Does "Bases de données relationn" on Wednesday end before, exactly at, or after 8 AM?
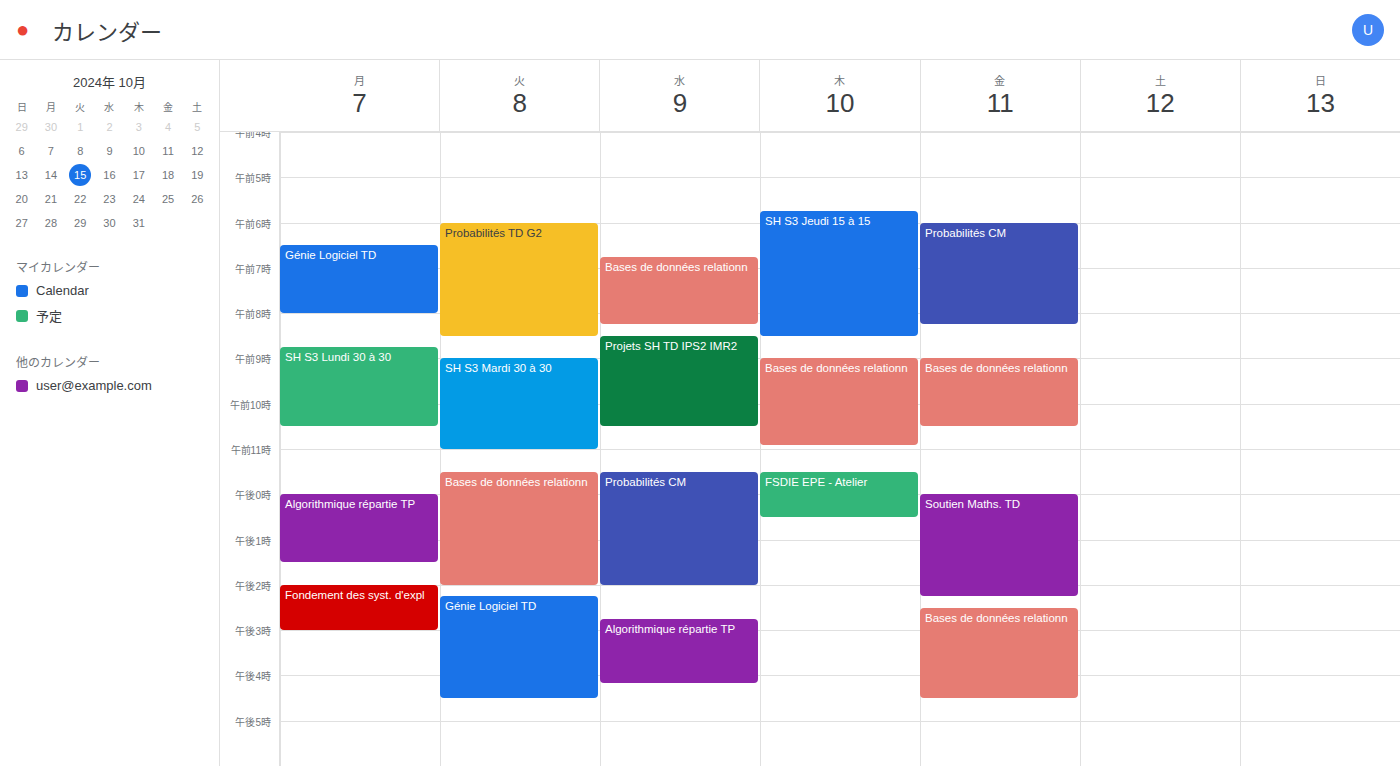
8:15 AM -- after 8 AM, 15 minutes below the 8 AM line.